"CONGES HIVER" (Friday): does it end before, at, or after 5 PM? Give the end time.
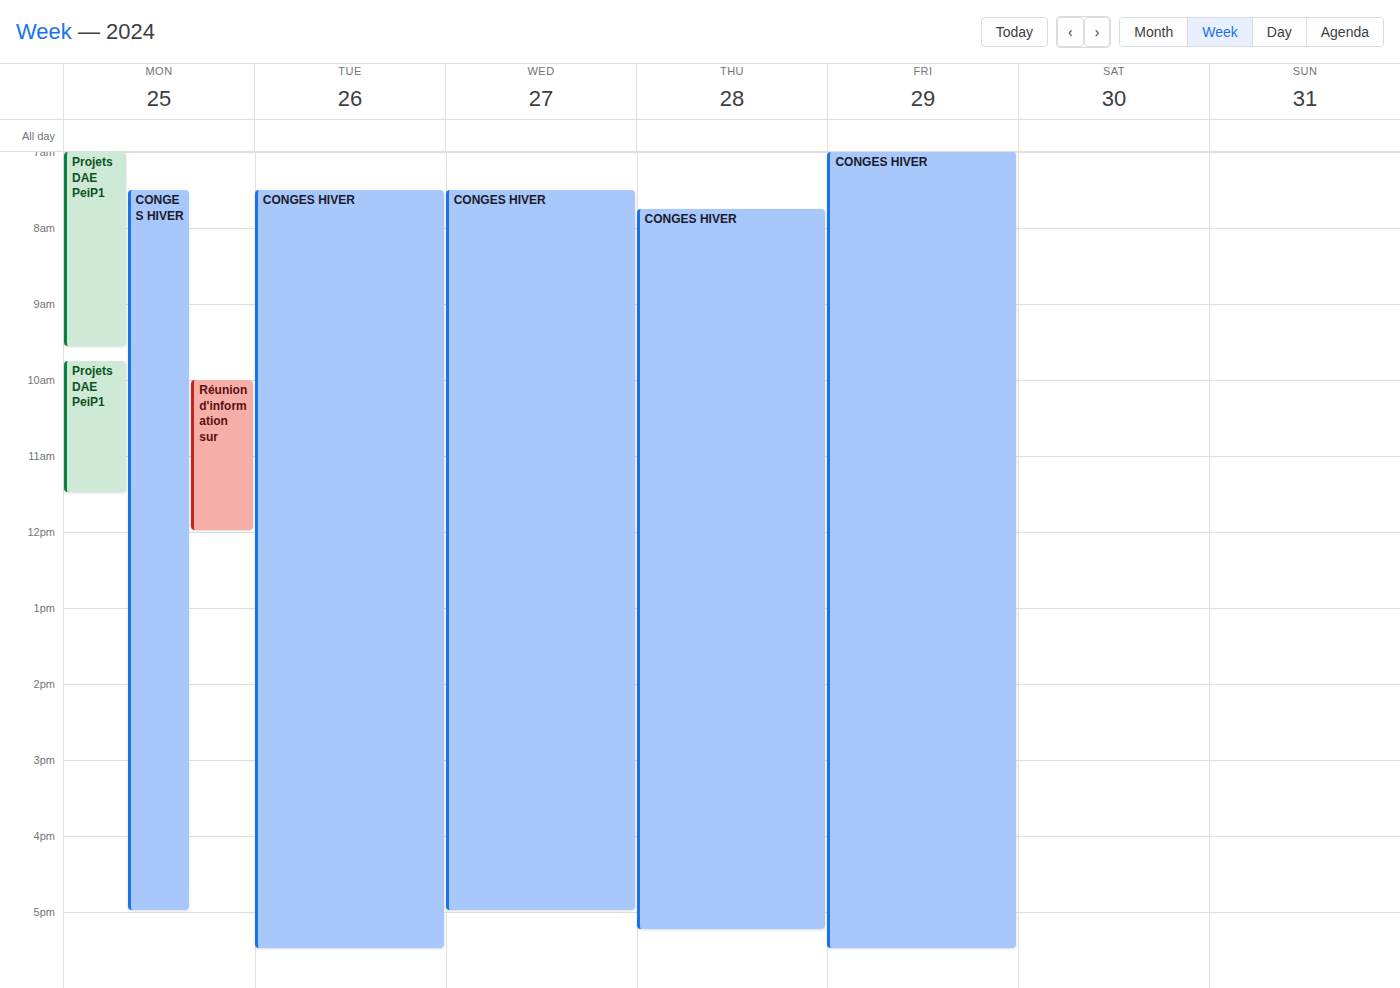
5:30 PM -- after 5 PM, 30 minutes below the 5 PM line.